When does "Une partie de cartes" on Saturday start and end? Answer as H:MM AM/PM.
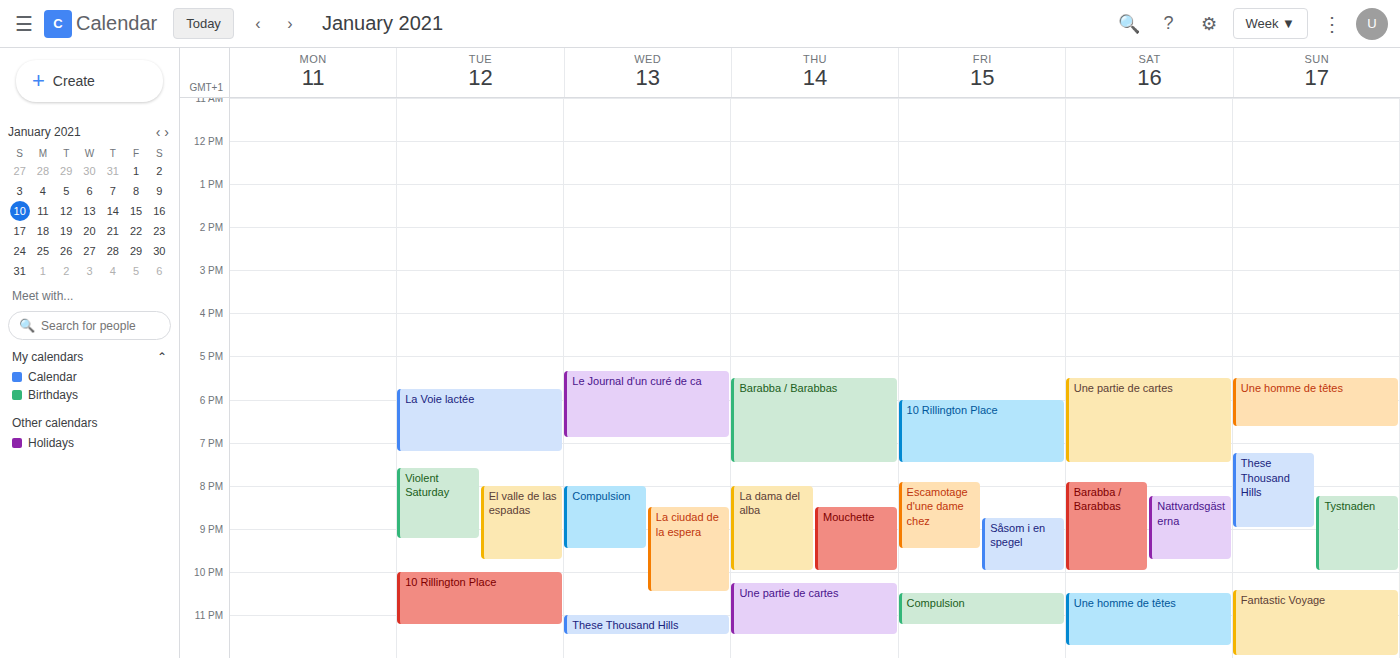
5:30 PM to 7:30 PM